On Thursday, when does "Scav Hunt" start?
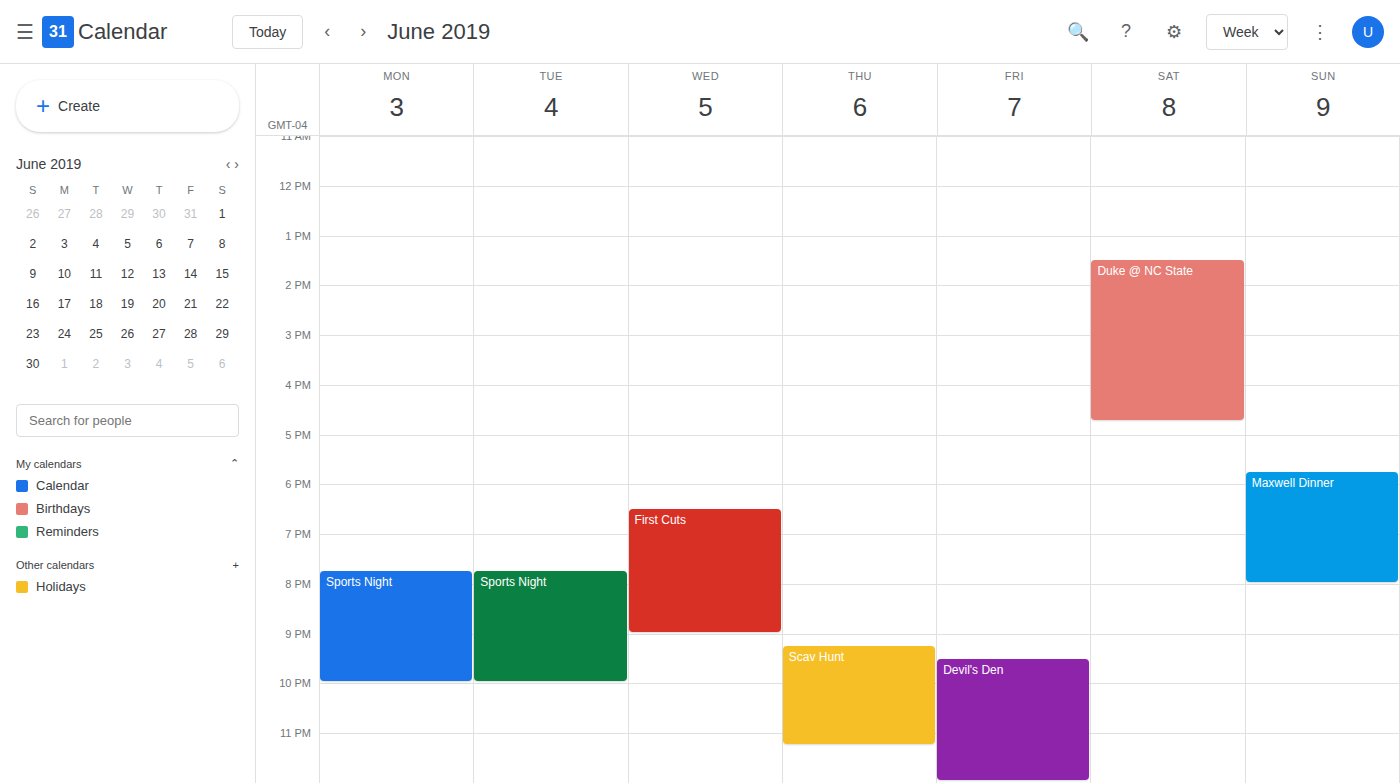
9:15 PM